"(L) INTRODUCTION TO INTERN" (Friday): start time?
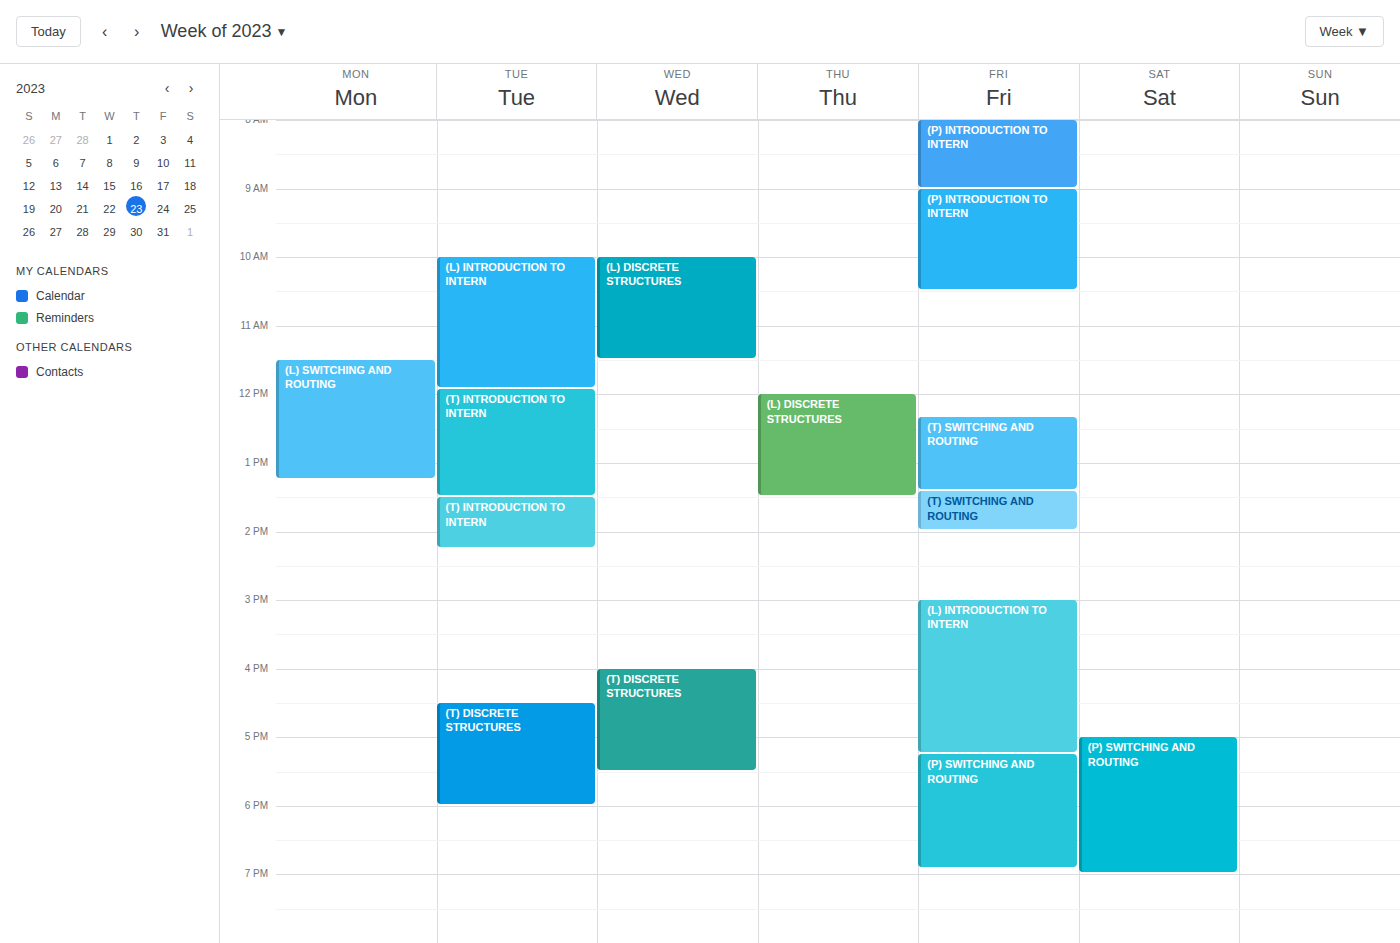
3:00 PM